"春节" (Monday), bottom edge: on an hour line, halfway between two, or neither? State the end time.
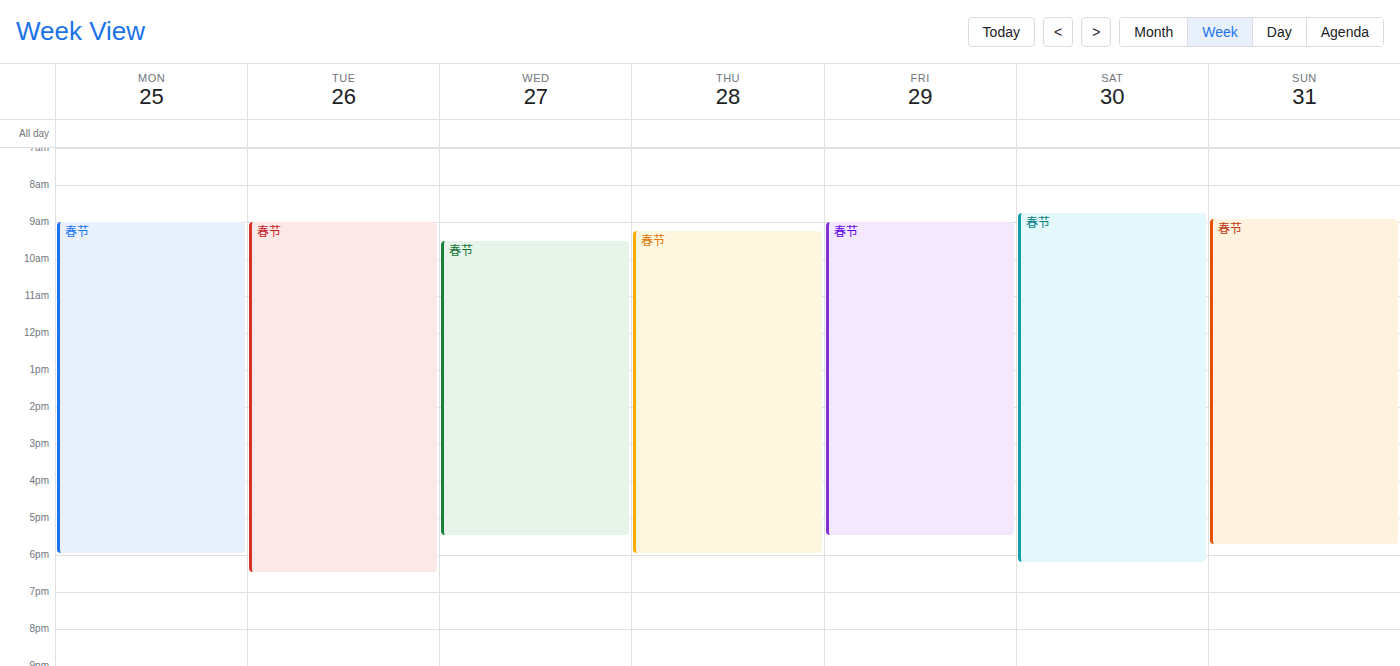
18:00 -- exactly on the 18:00 line.